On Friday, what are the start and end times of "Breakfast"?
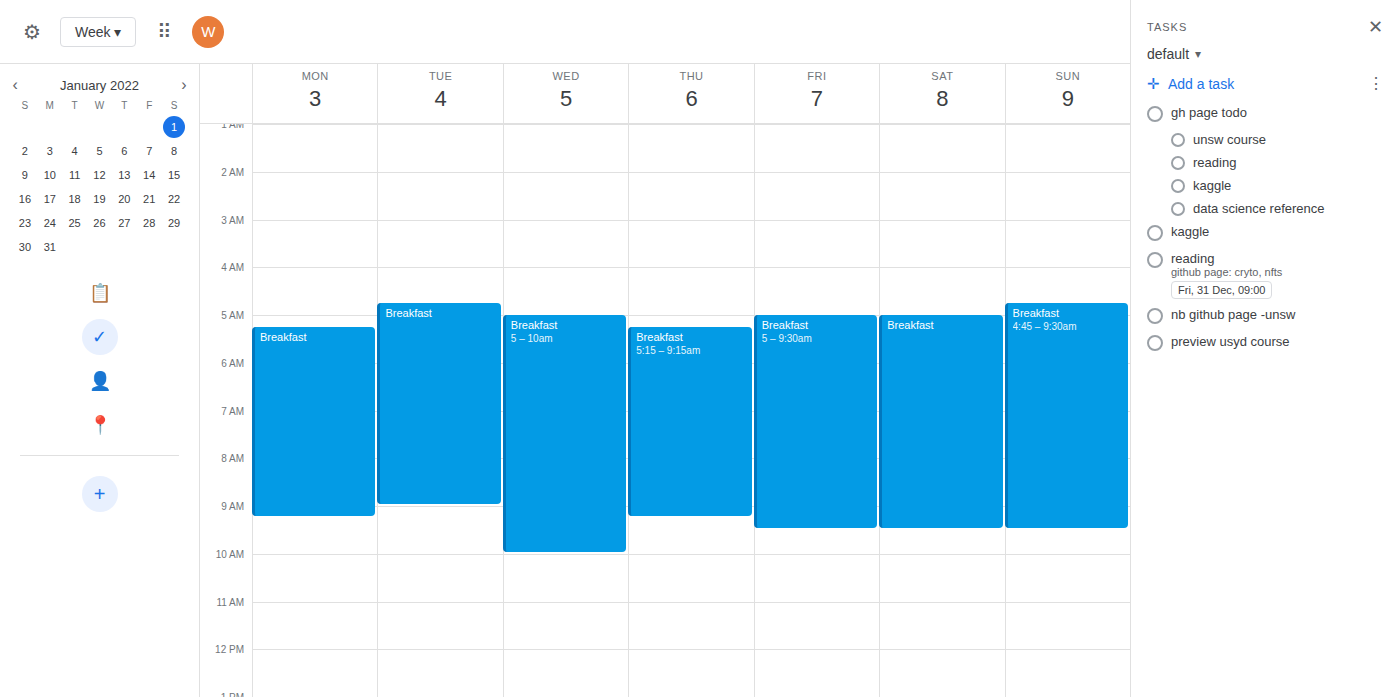
5:00 AM to 9:30 AM